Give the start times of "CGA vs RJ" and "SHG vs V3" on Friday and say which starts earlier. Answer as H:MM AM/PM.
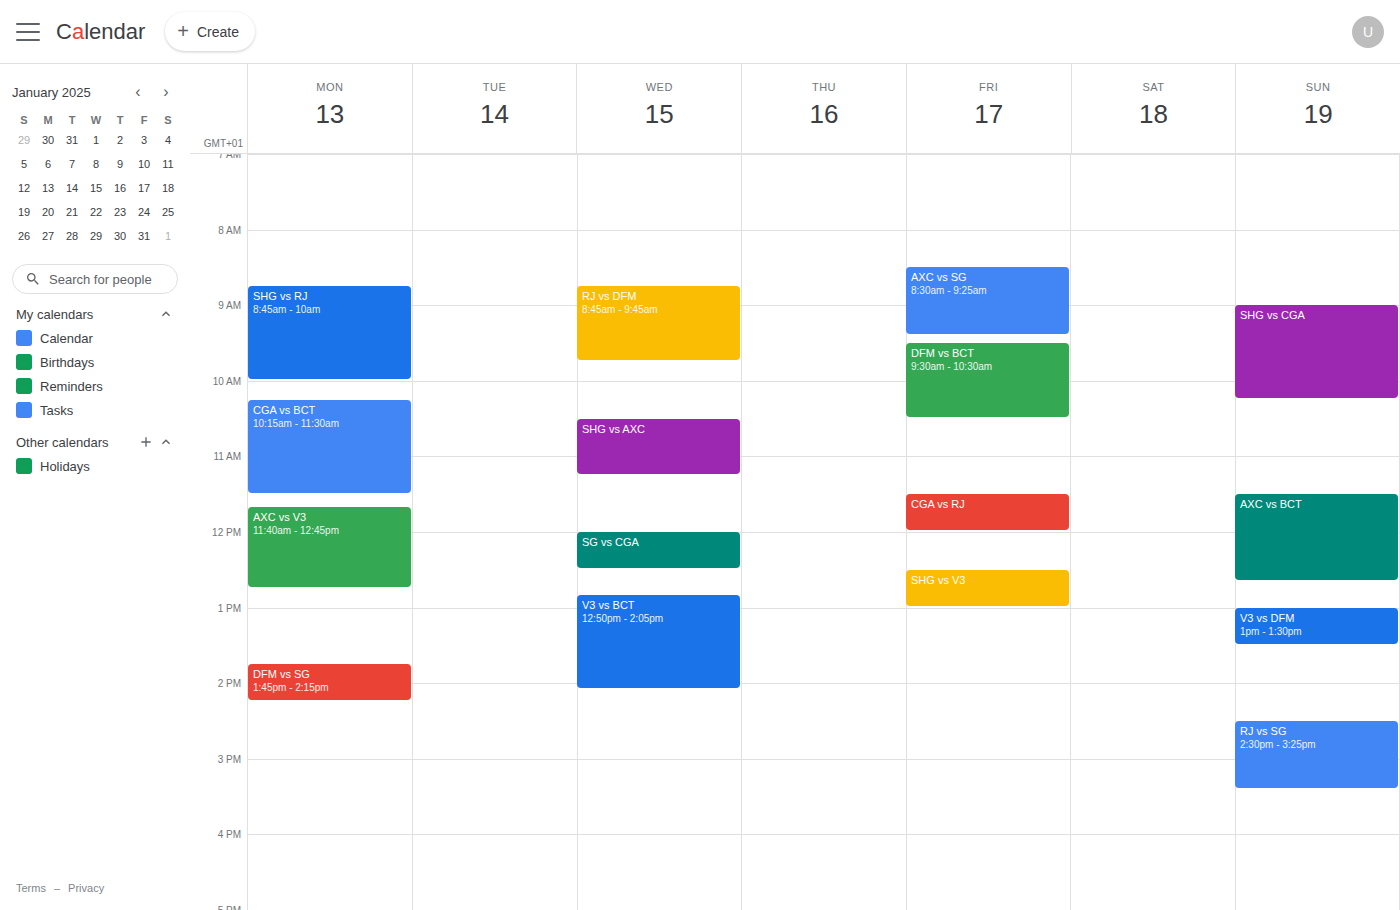
"CGA vs RJ" 11:30 AM; "SHG vs V3" 12:30 PM.